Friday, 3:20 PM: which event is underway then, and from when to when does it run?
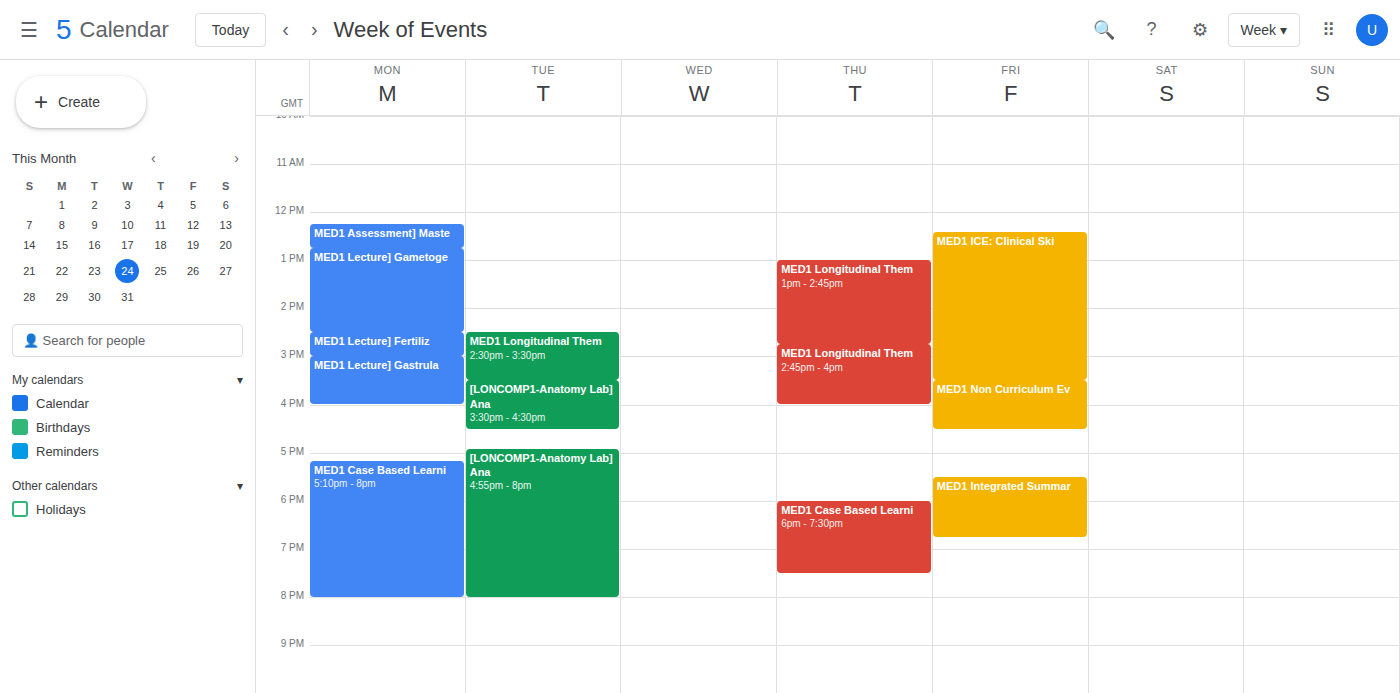
"MED1 ICE: Clinical Ski", 12:25 PM to 3:30 PM